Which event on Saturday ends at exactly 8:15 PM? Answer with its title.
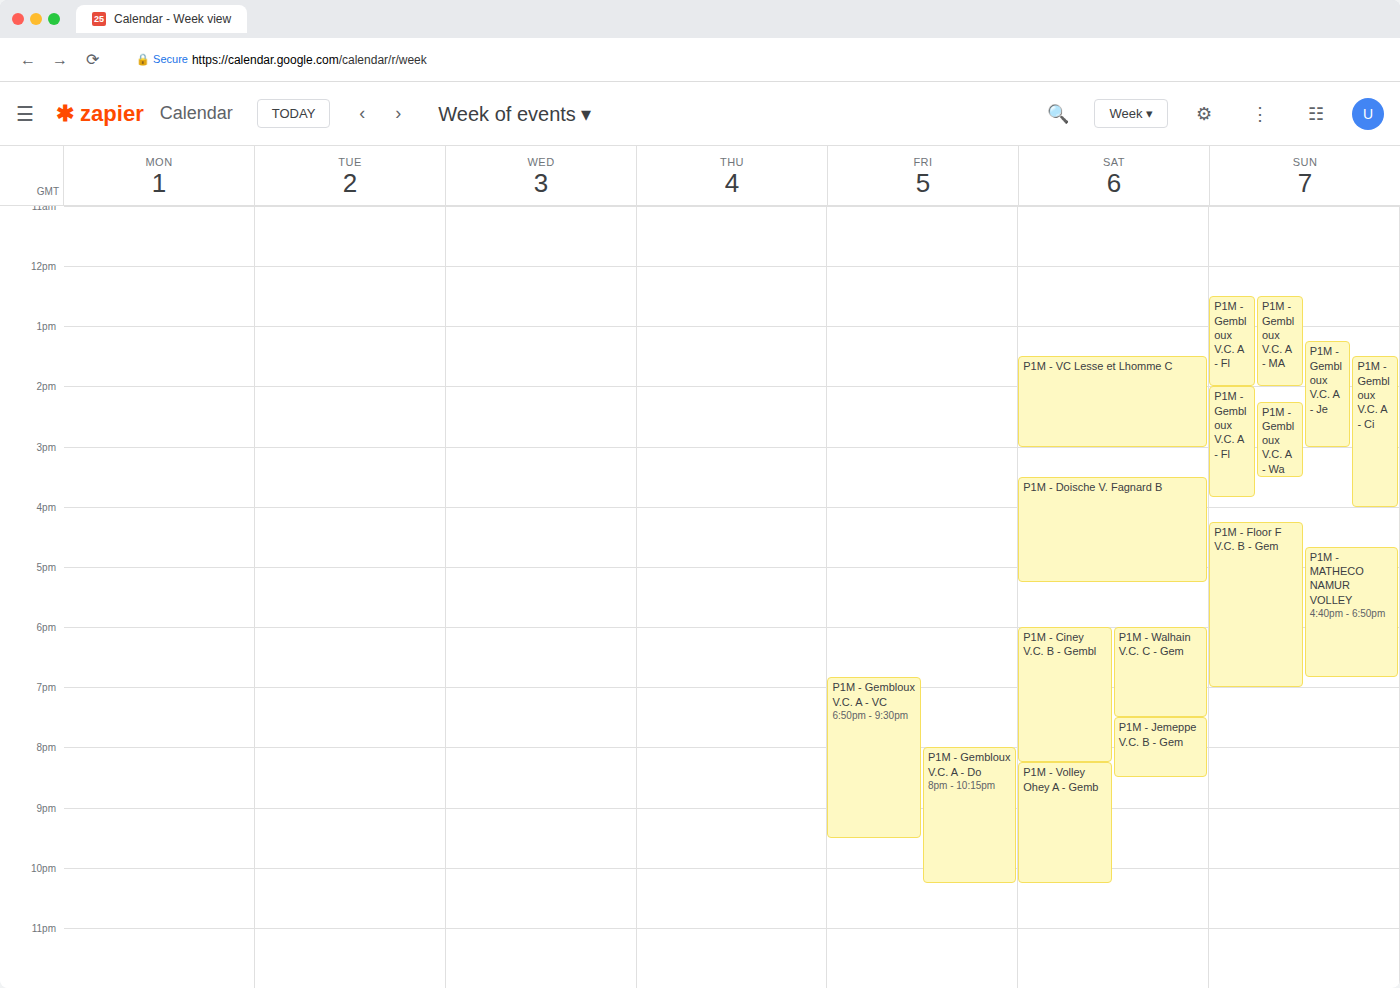
"P1M - Ciney V.C. B - Gembl"